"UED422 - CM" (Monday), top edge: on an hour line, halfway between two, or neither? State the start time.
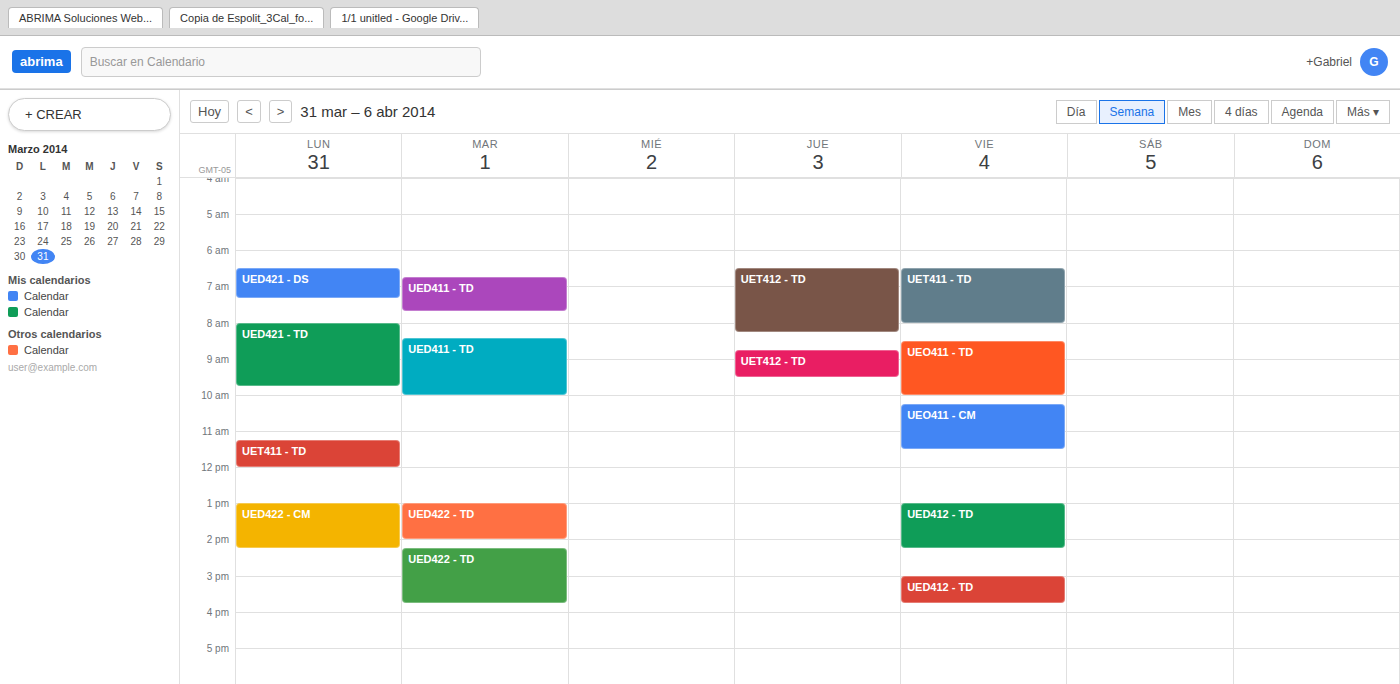
1:00 PM -- exactly on the 1 PM line.